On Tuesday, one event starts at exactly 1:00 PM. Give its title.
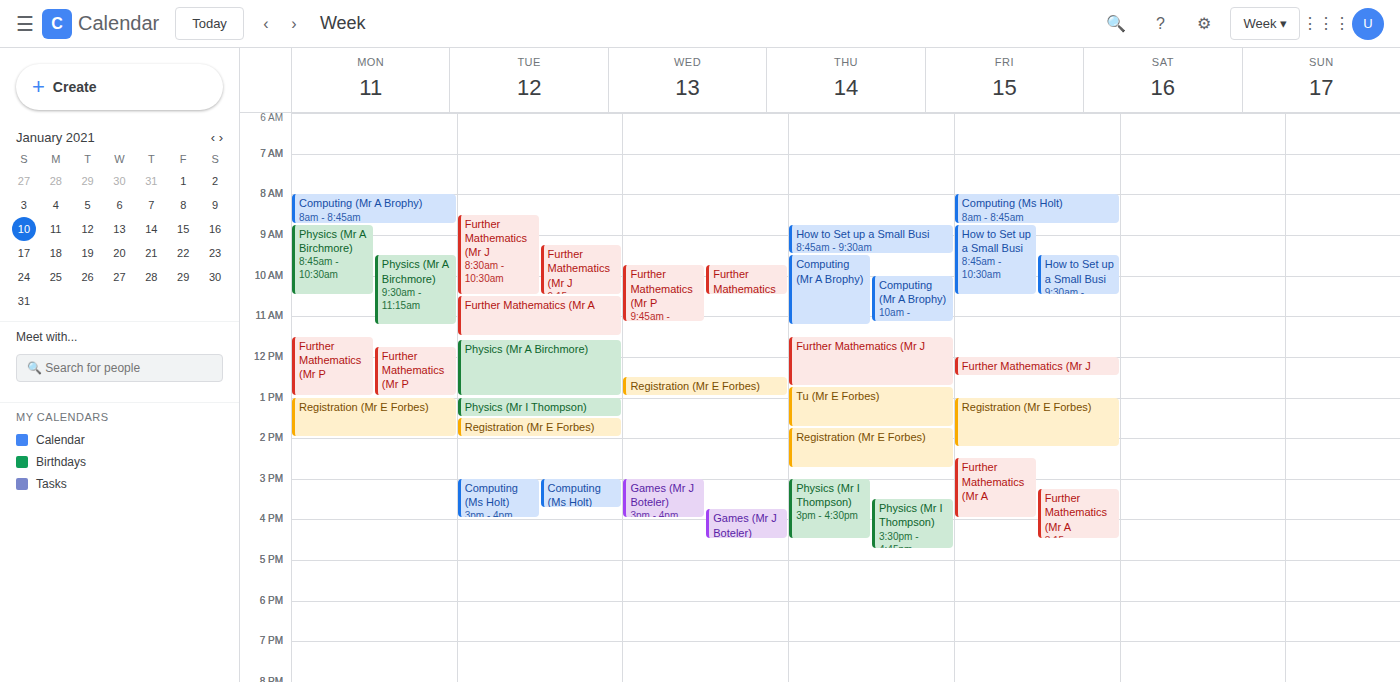
"Physics (Mr I Thompson)"